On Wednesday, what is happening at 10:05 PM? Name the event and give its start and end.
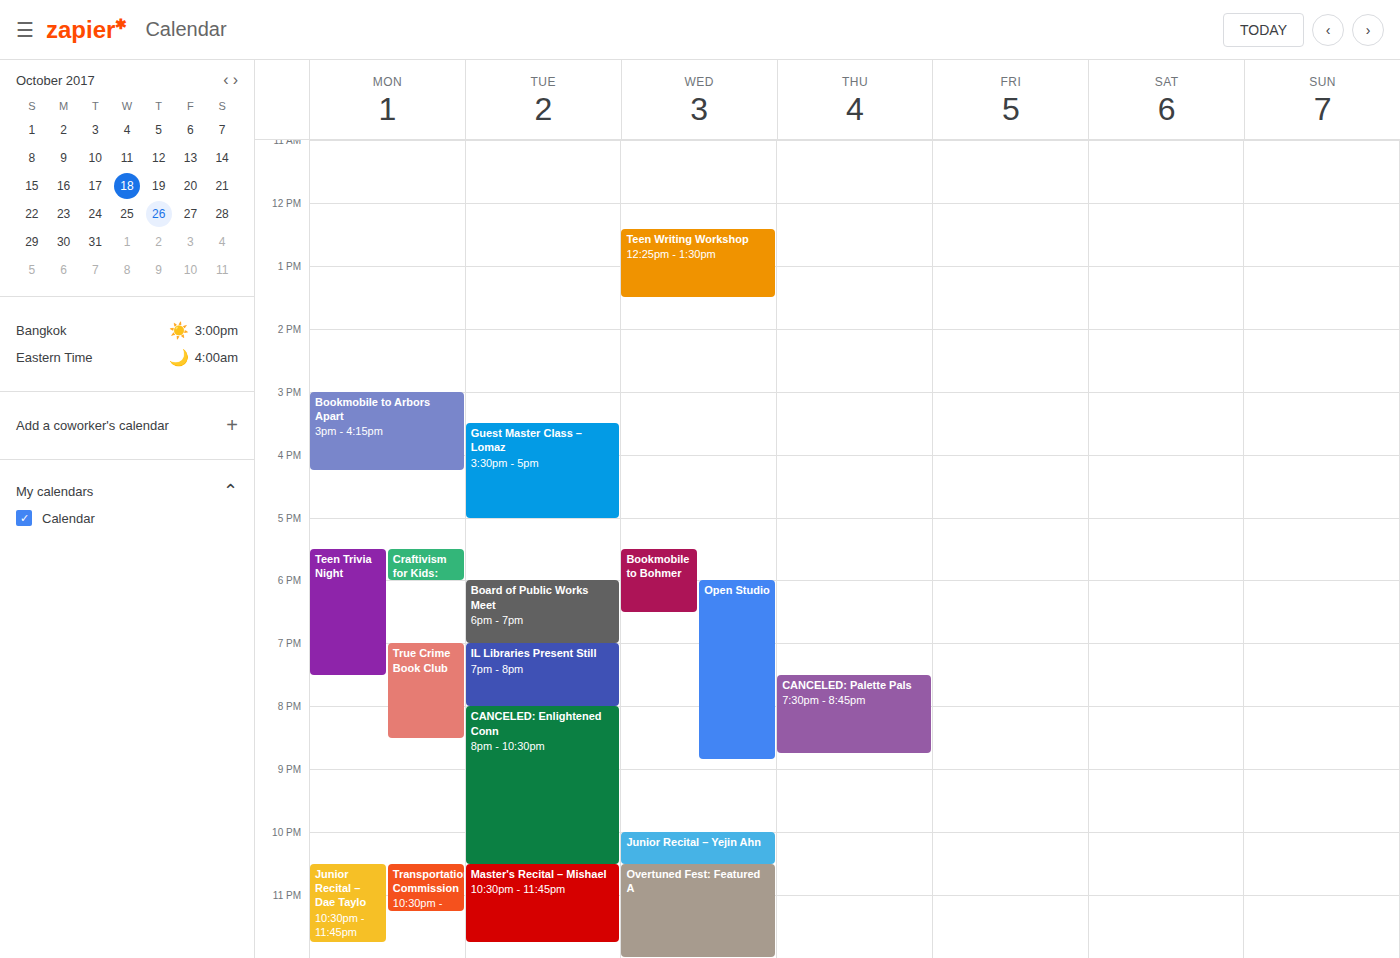
"Junior Recital – Yejin Ahn", 10:00 PM to 10:30 PM